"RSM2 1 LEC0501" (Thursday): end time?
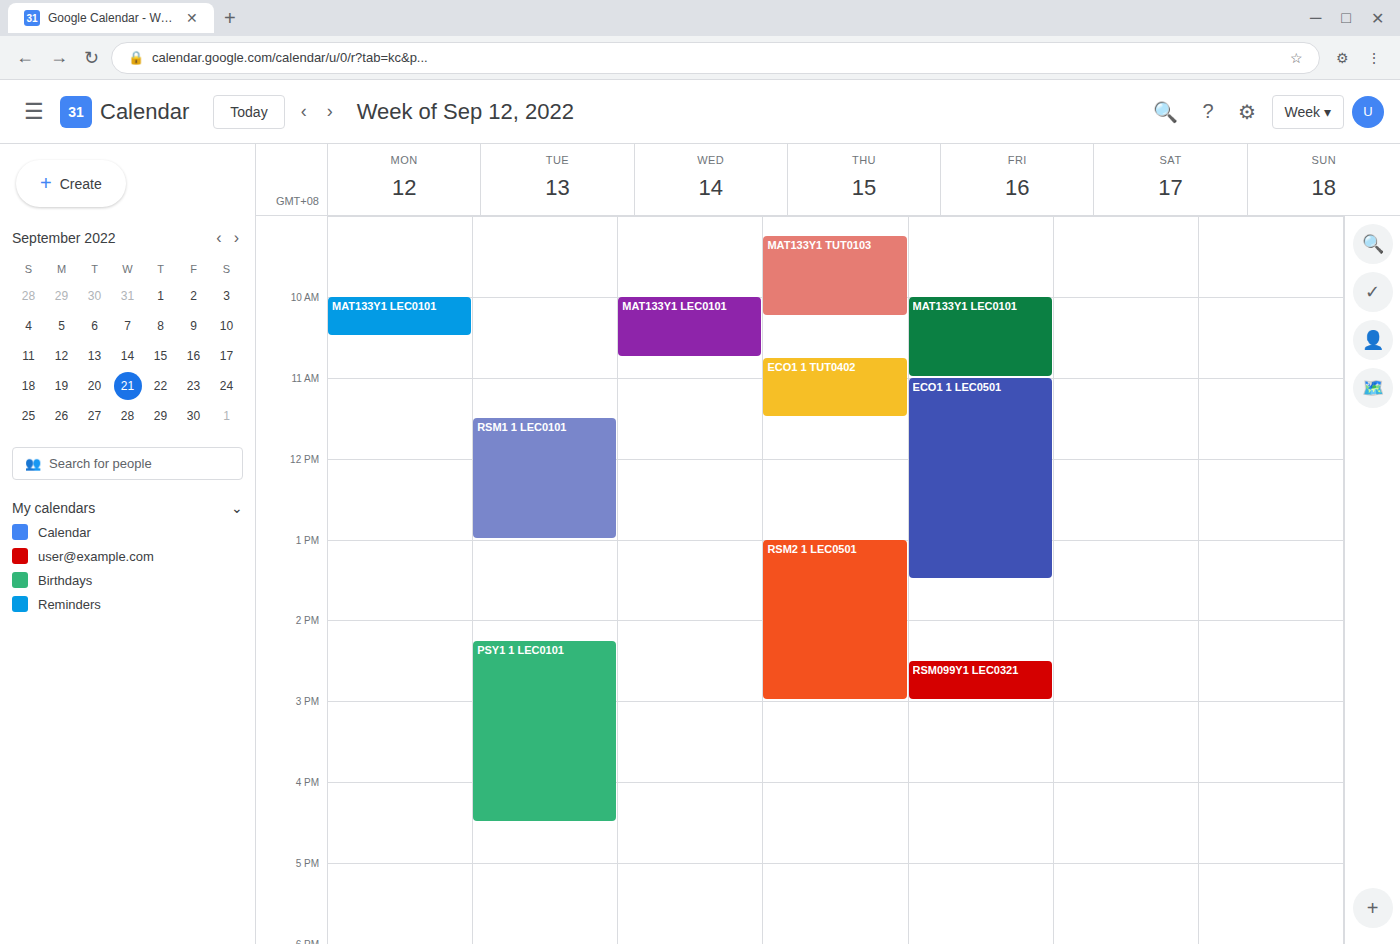
3:00 PM